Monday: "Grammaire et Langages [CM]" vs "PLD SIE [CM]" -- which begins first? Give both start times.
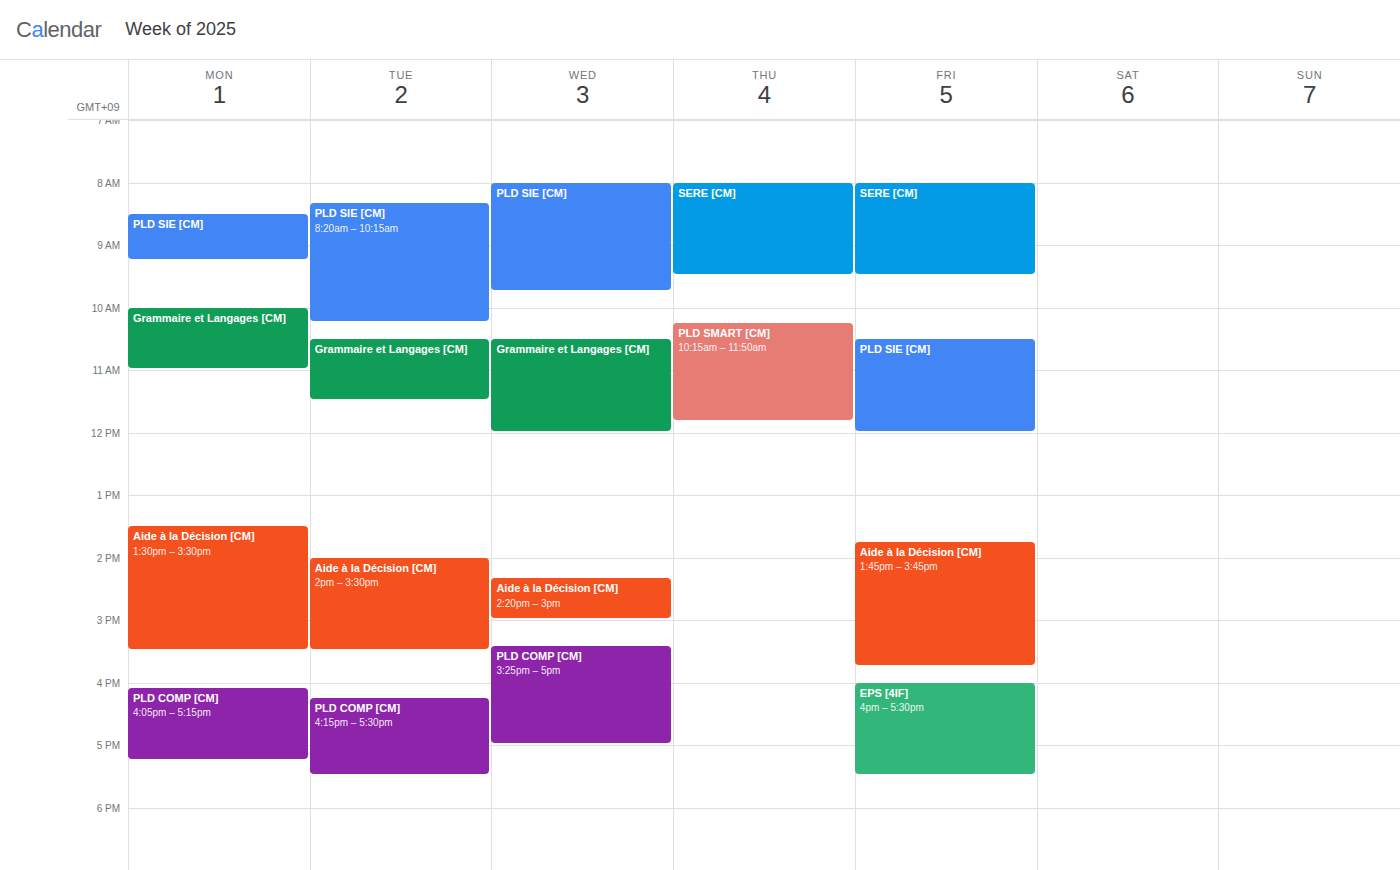
"PLD SIE [CM]" 08:30; "Grammaire et Langages [CM]" 10:00.